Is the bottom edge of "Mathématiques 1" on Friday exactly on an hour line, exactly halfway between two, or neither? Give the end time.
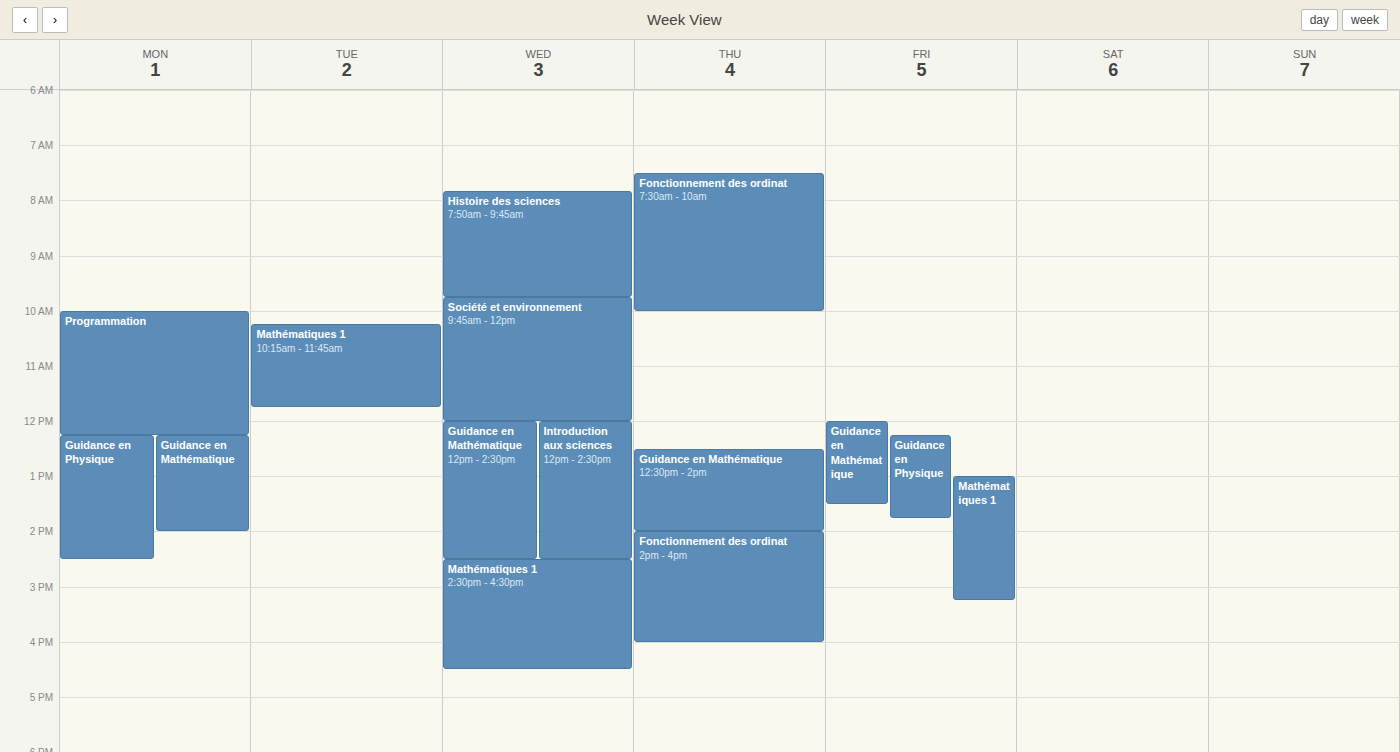
3:15 PM -- neither: a quarter of the way from the 3 PM line to the 4 PM line.